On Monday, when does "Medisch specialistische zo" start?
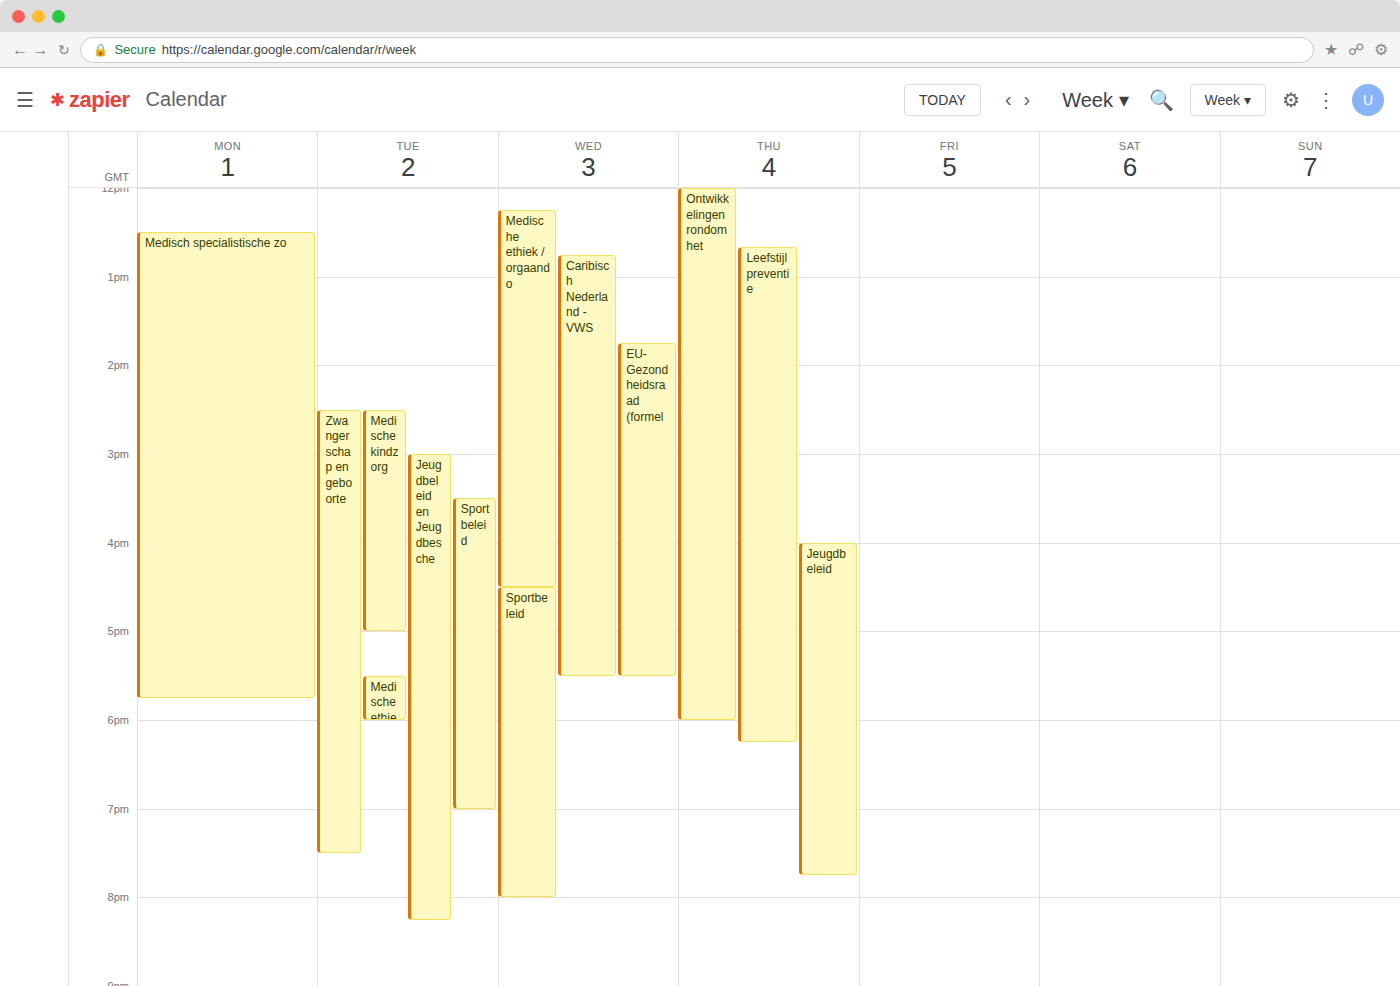
12:30 PM